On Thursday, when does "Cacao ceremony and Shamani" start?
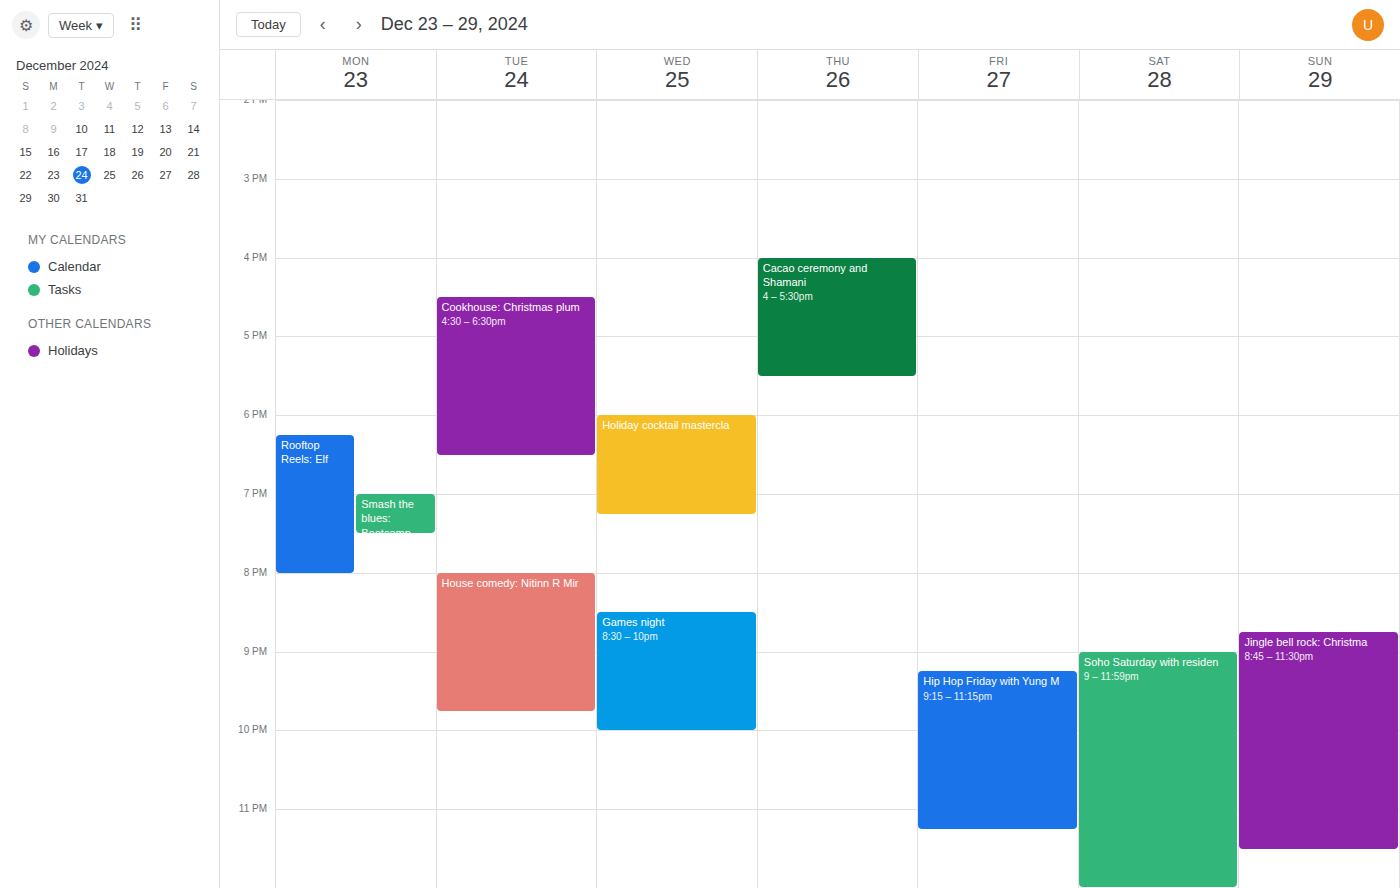
4:00 PM